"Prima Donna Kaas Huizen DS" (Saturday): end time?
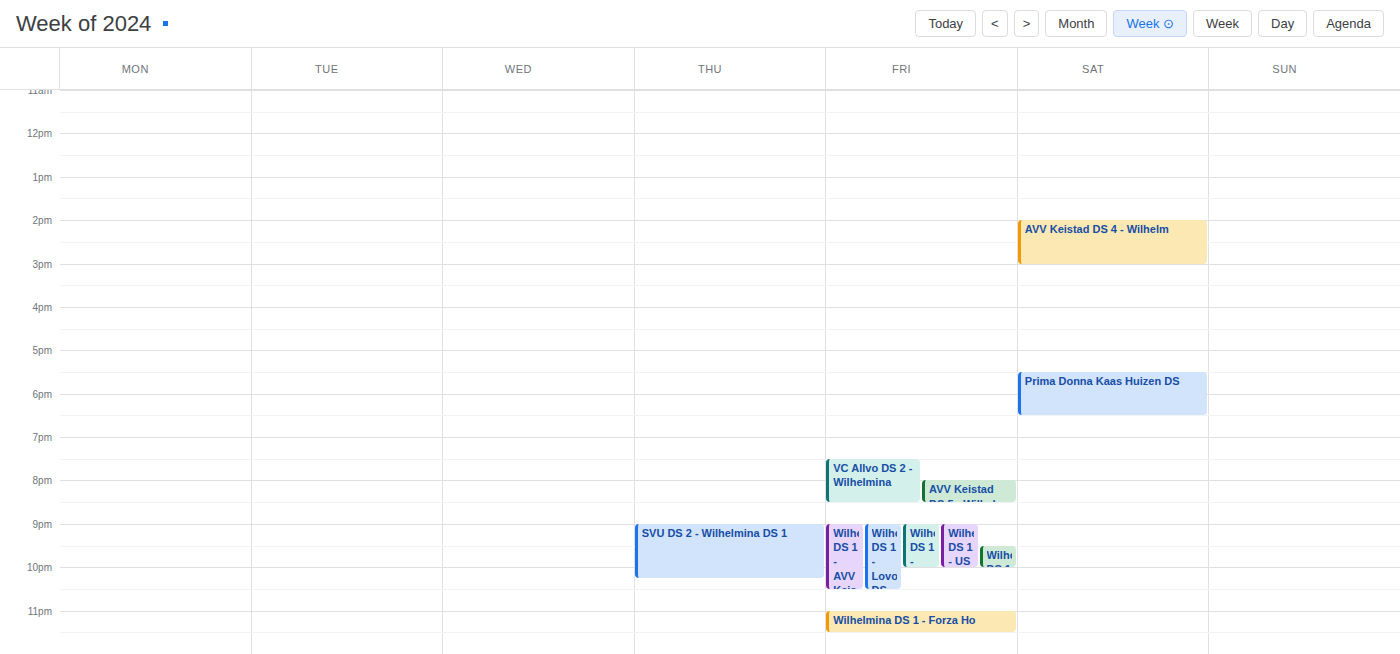
6:30 PM